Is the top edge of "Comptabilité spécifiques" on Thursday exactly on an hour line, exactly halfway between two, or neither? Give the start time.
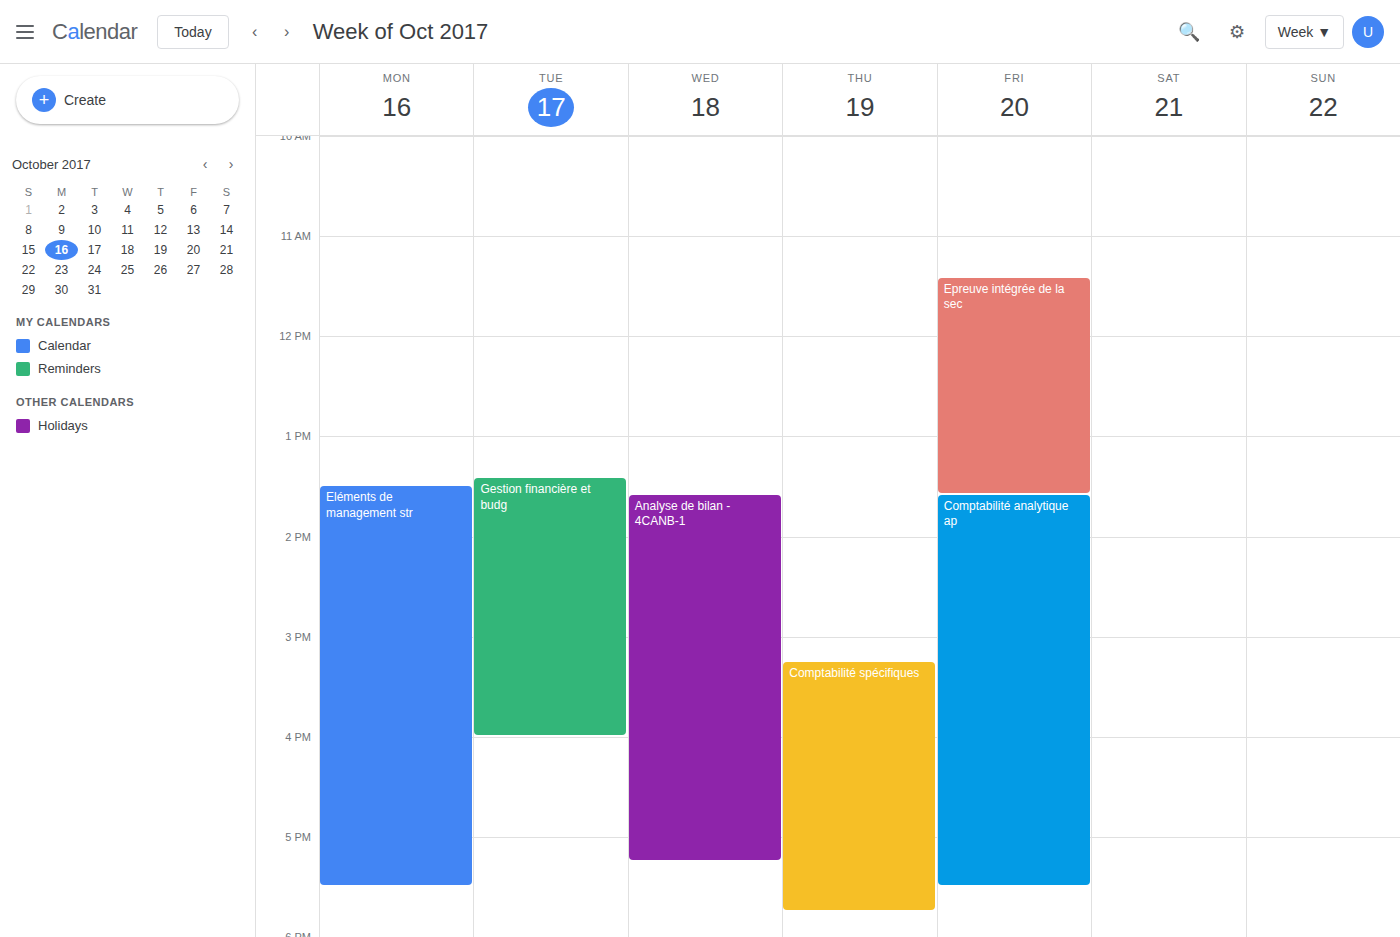
3:15 PM -- neither: a quarter of the way from the 3 PM line to the 4 PM line.